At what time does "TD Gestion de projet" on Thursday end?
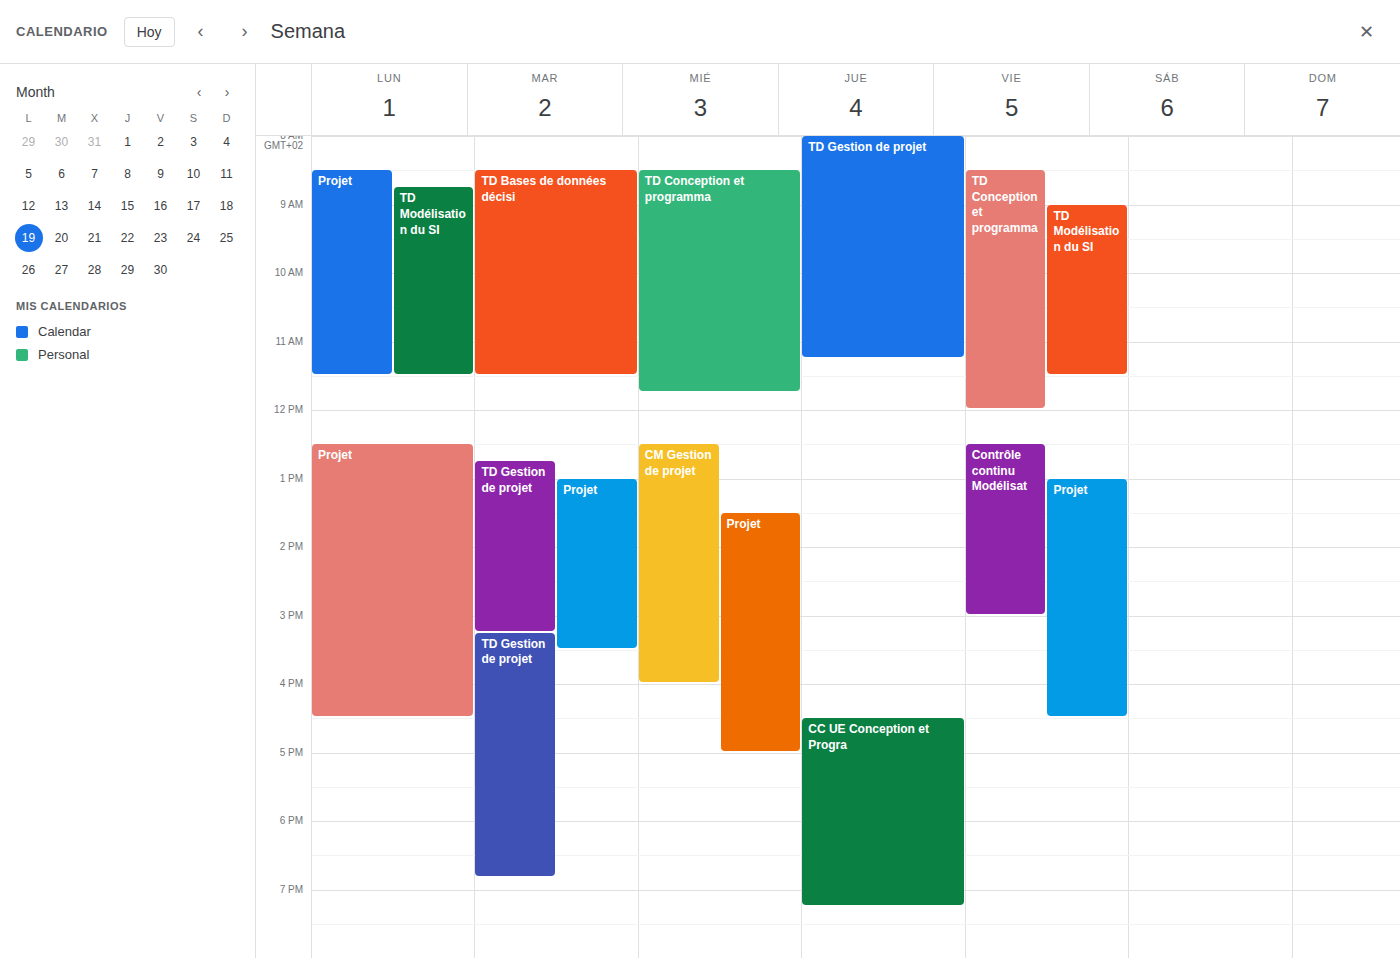
11:15 AM